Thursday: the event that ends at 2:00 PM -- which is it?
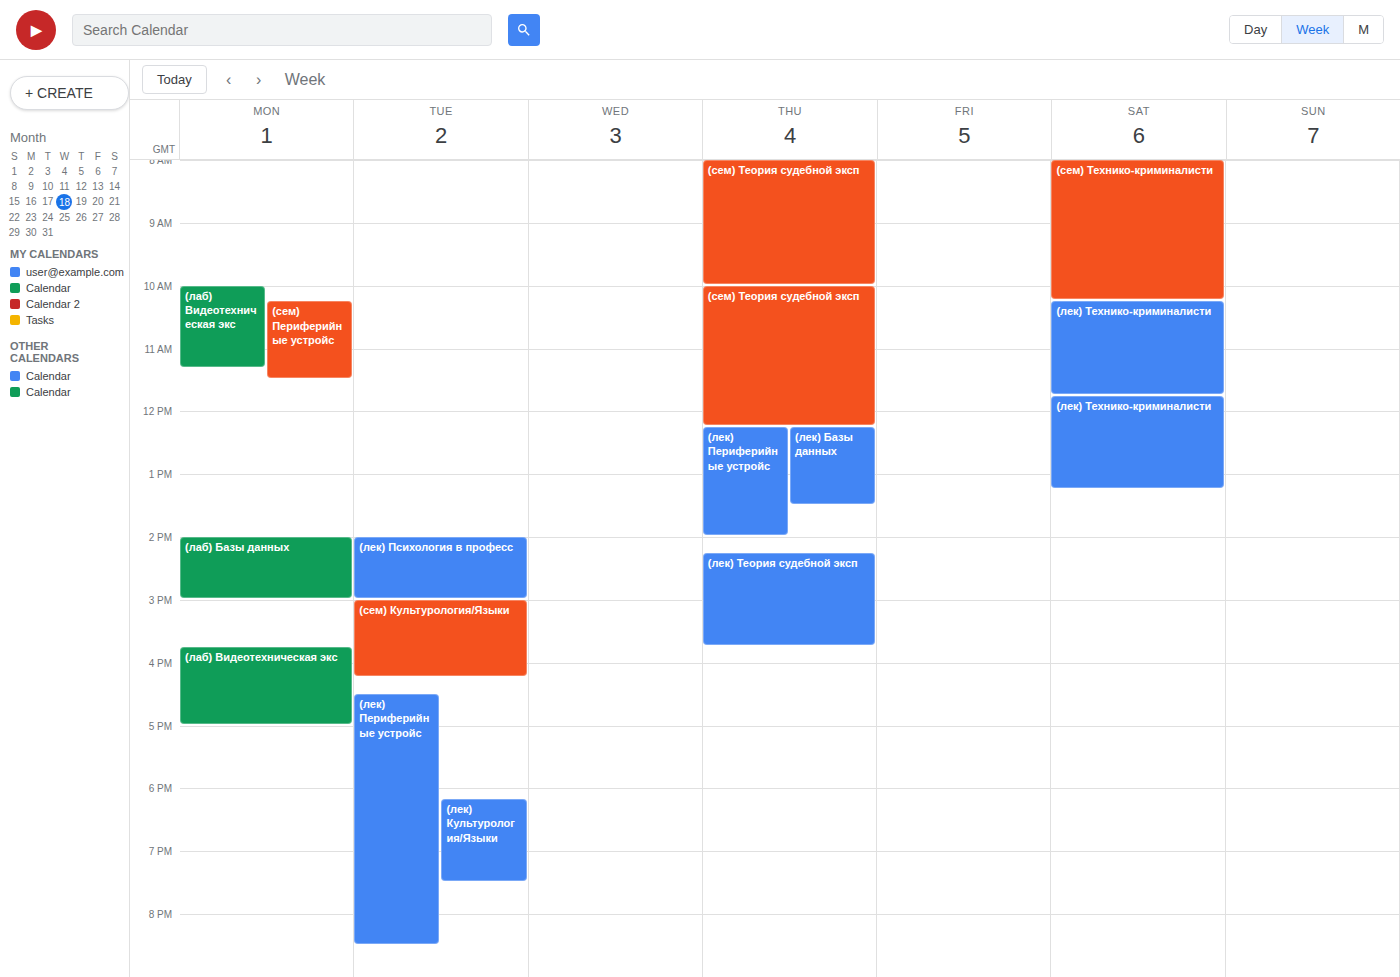
"(лек) Периферийные устройс"